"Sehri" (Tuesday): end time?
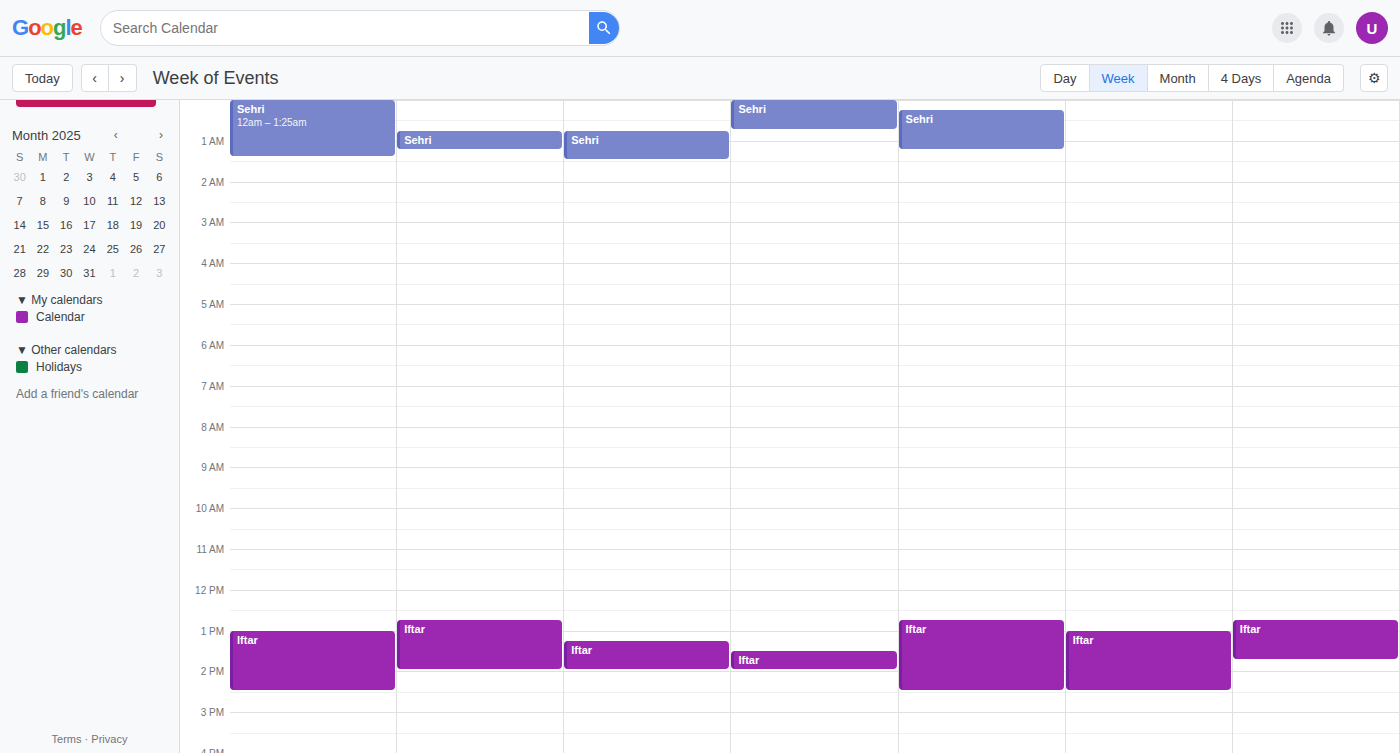
1:15 AM